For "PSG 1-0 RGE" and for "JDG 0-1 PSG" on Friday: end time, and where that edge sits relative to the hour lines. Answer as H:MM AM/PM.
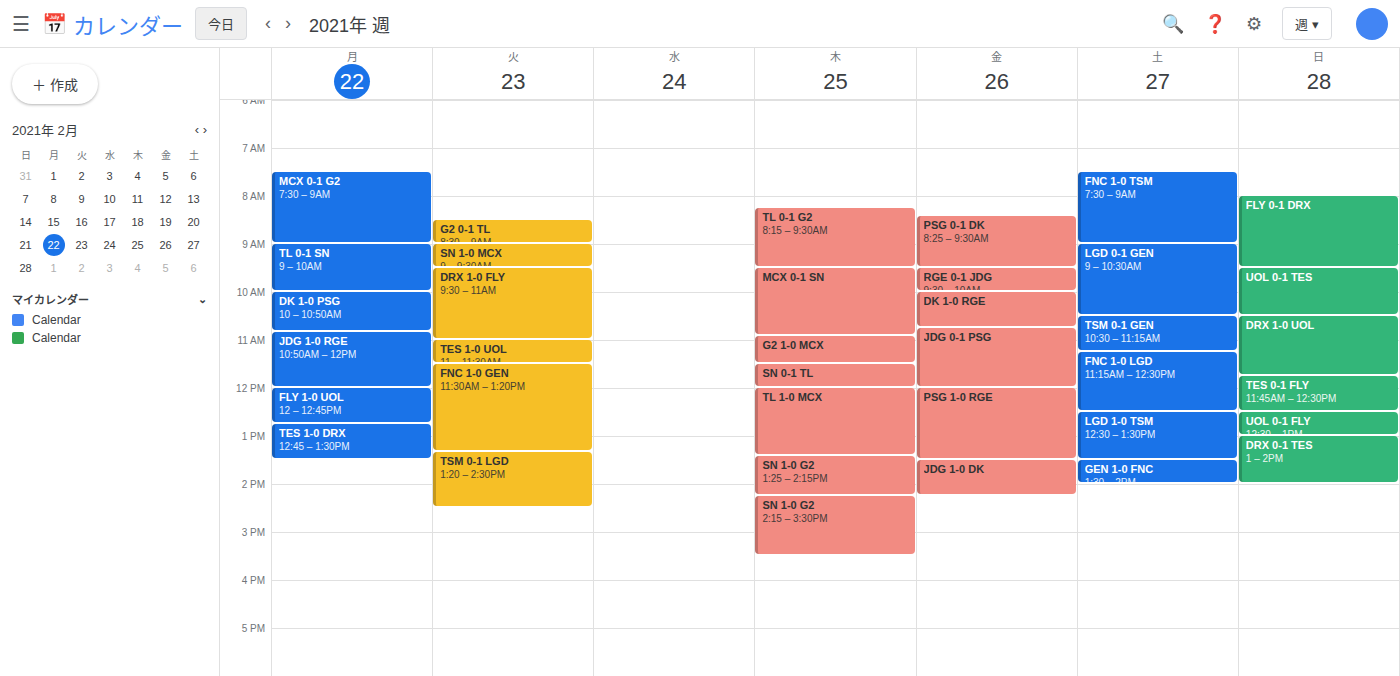
"PSG 1-0 RGE": 1:30 PM, halfway between the 1 PM and 2 PM lines. "JDG 0-1 PSG": 12:00 PM, exactly on the 12 PM line.